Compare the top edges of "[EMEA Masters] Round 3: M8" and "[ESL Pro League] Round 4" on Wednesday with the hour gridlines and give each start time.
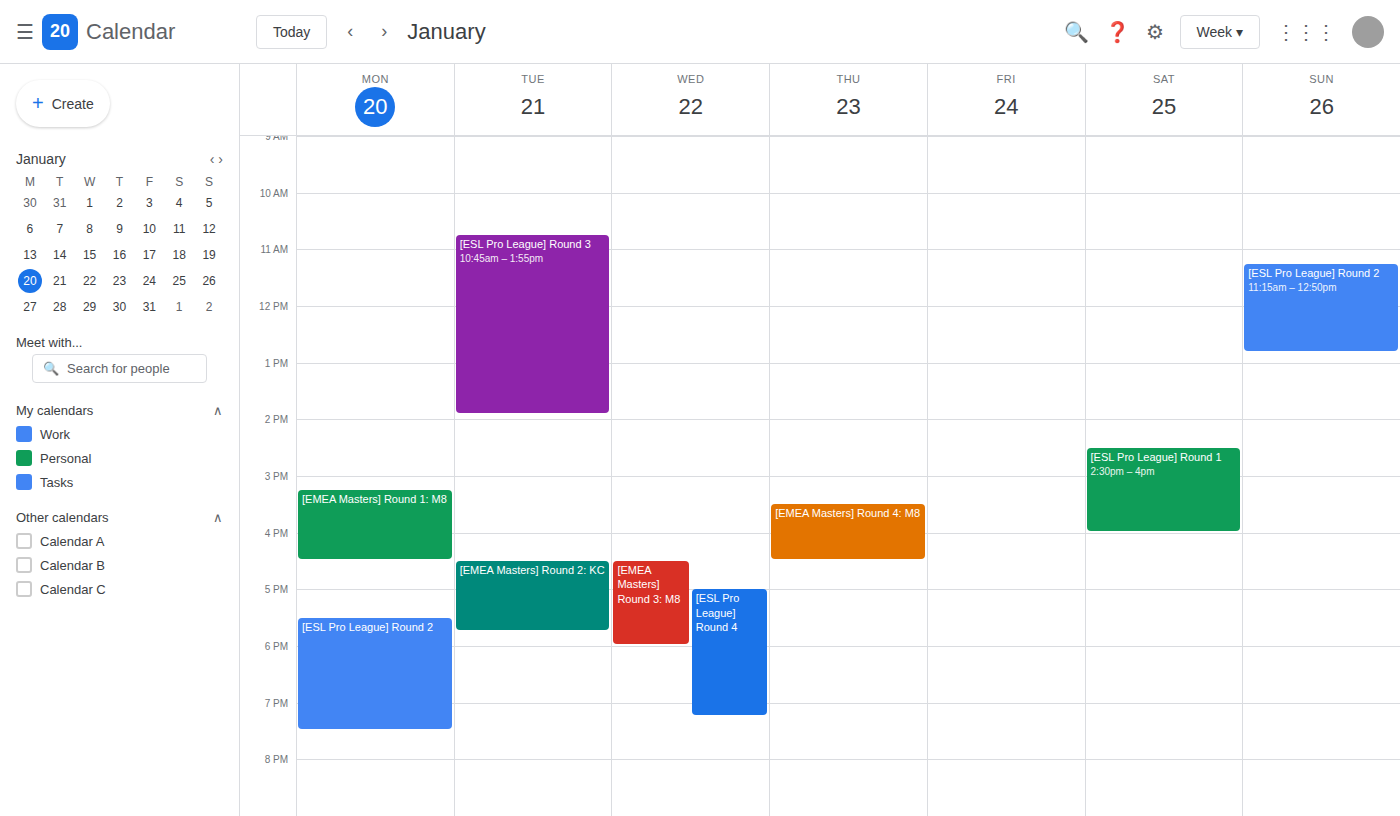
"[EMEA Masters] Round 3: M8": 4:30 PM, halfway between the 4 PM and 5 PM lines. "[ESL Pro League] Round 4": 5:00 PM, exactly on the 5 PM line.